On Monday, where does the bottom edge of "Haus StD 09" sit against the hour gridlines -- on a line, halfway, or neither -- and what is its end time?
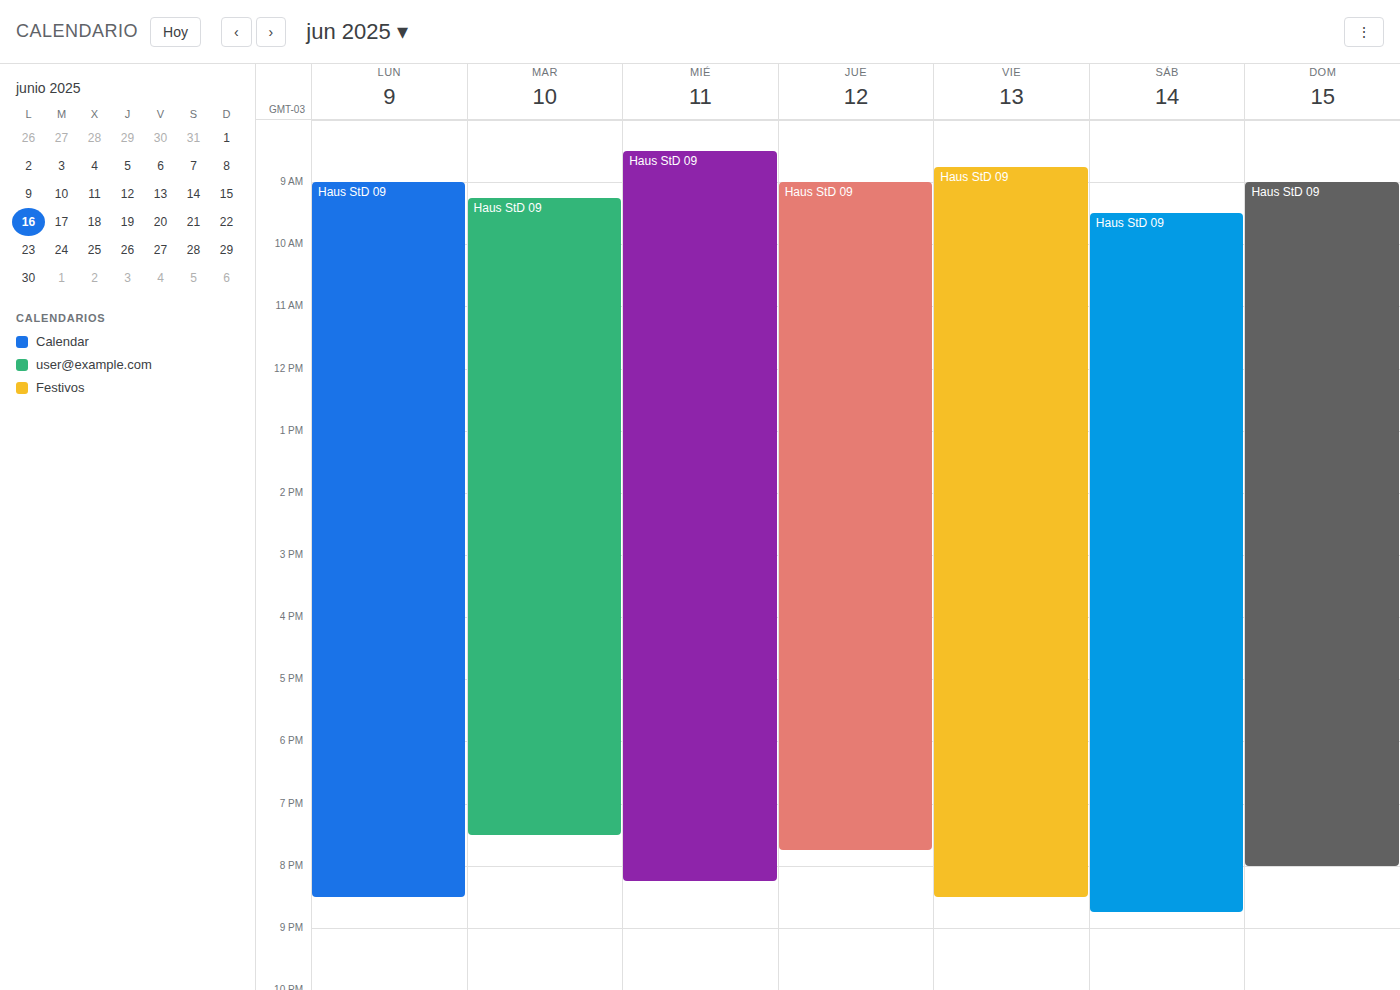
8:30 PM -- halfway between the 8 PM and 9 PM lines.